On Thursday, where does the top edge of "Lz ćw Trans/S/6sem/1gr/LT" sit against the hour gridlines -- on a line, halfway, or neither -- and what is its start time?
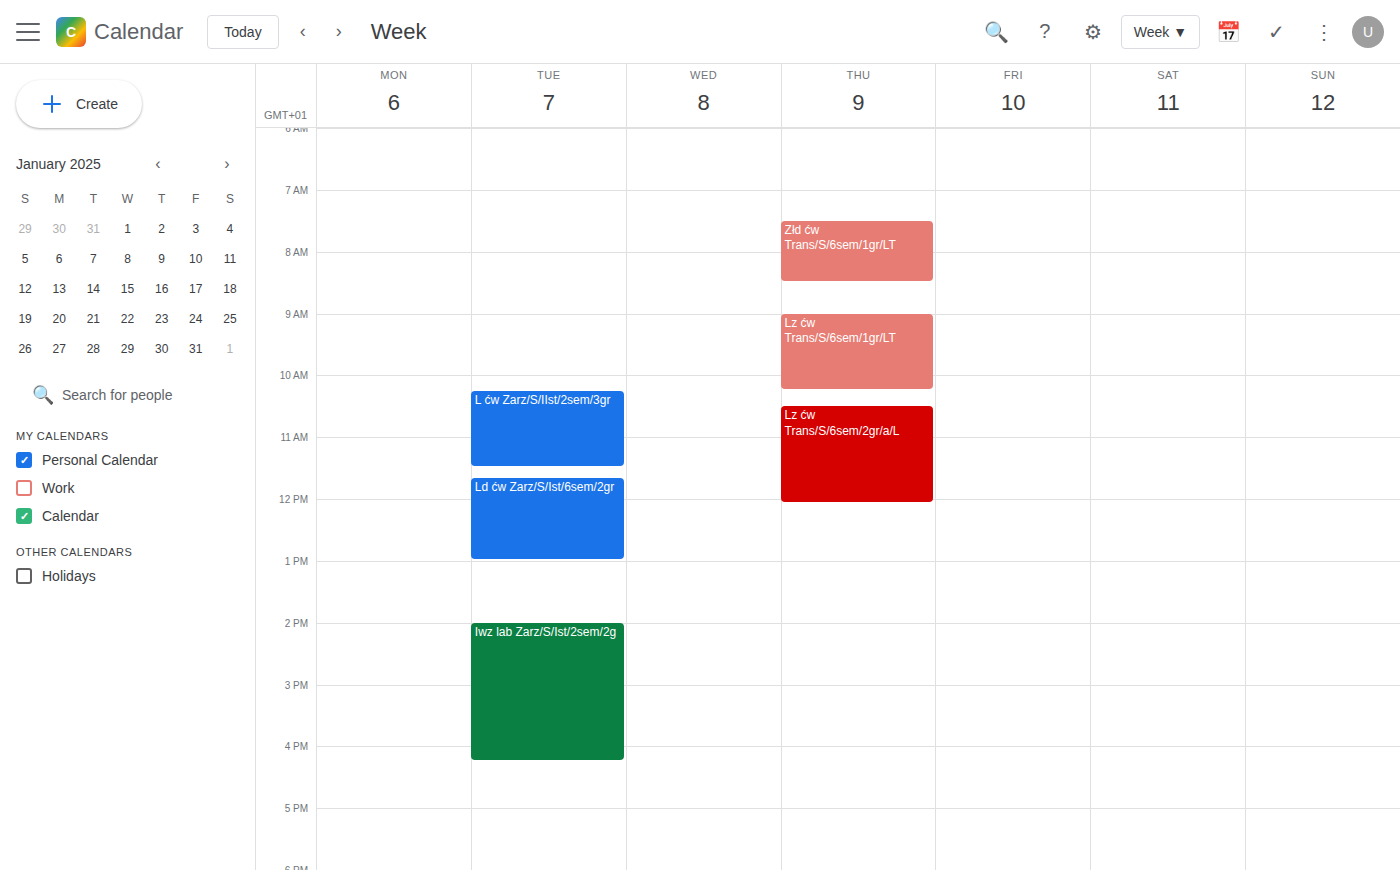
09:00 -- exactly on the 09:00 line.